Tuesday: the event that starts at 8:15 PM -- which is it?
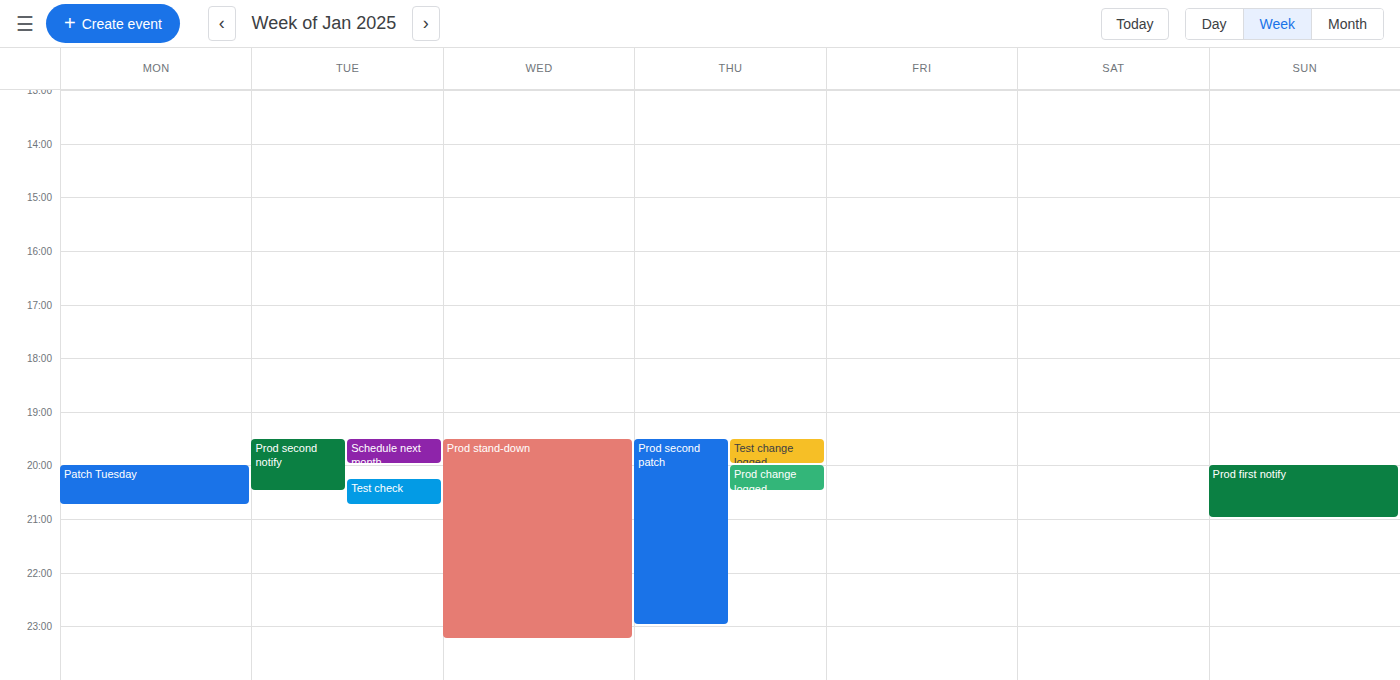
"Test check"